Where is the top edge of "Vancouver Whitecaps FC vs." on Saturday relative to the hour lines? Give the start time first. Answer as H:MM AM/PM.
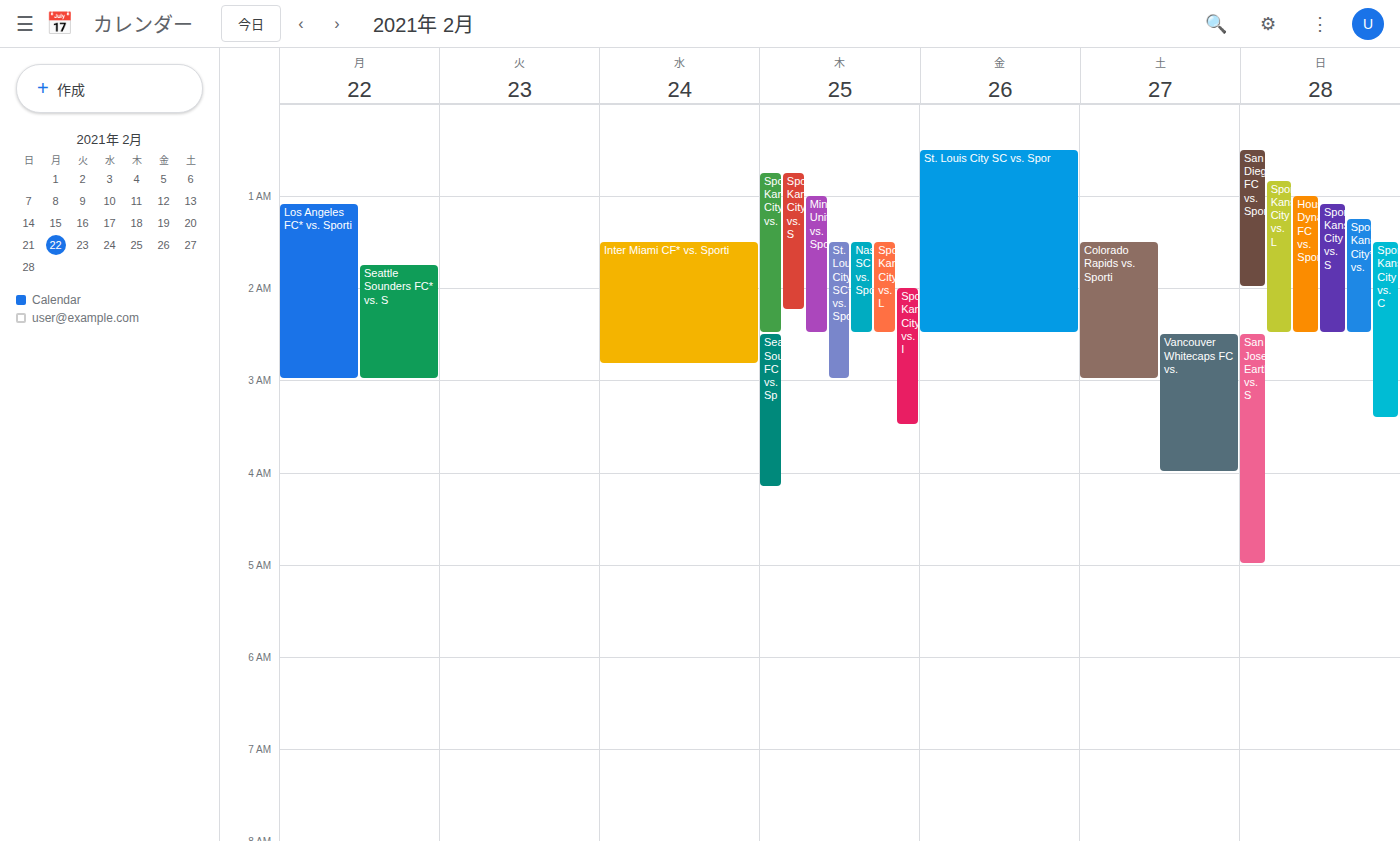
2:30 AM -- halfway between the 2 AM and 3 AM lines.